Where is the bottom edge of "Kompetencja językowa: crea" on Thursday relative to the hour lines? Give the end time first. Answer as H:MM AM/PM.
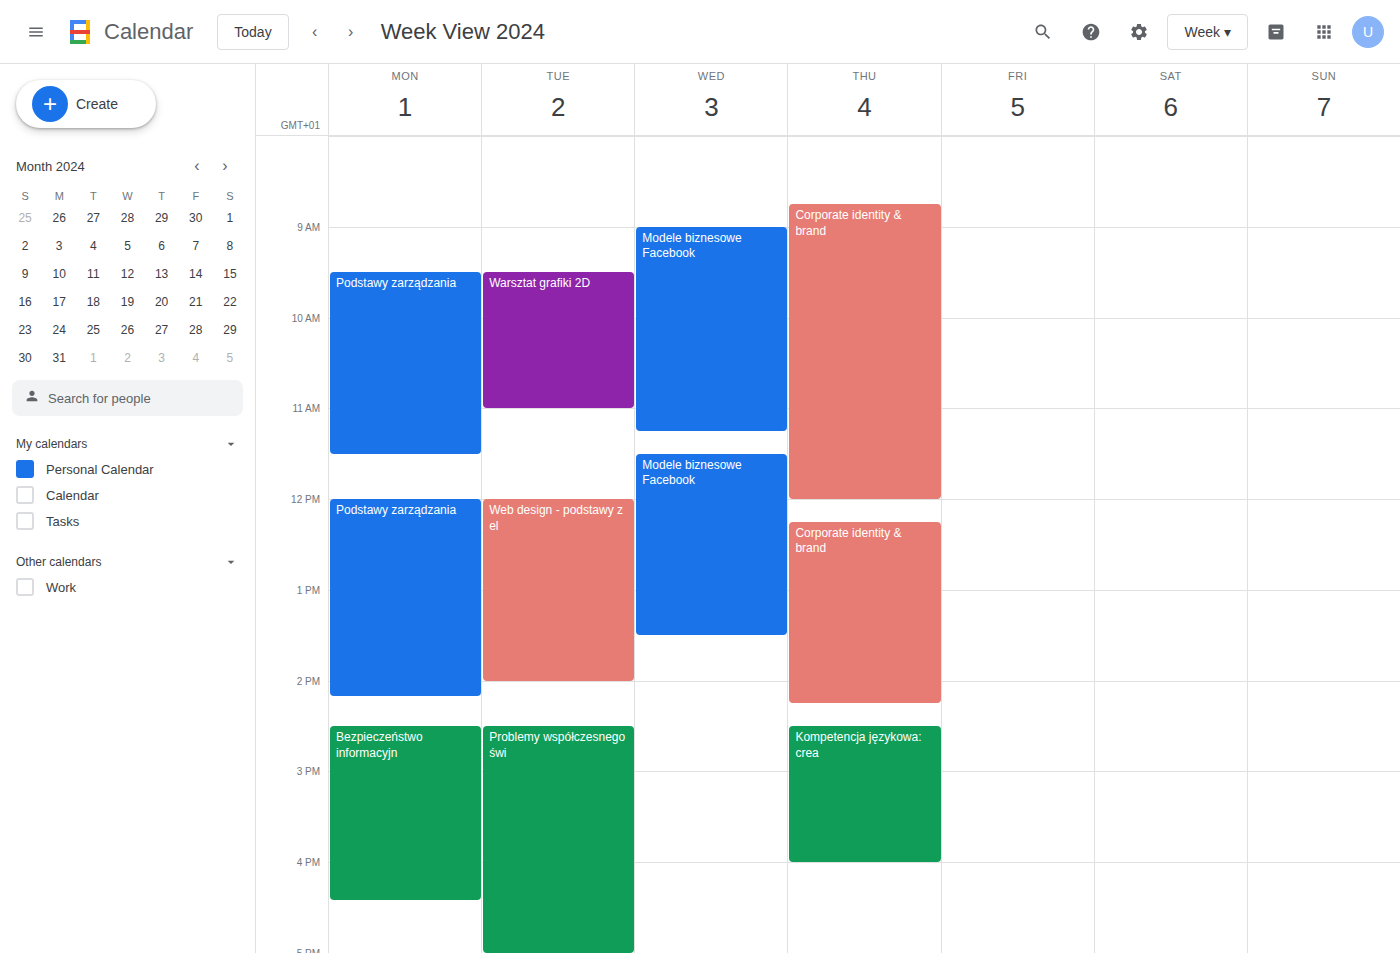
4:00 PM -- exactly on the 4 PM line.